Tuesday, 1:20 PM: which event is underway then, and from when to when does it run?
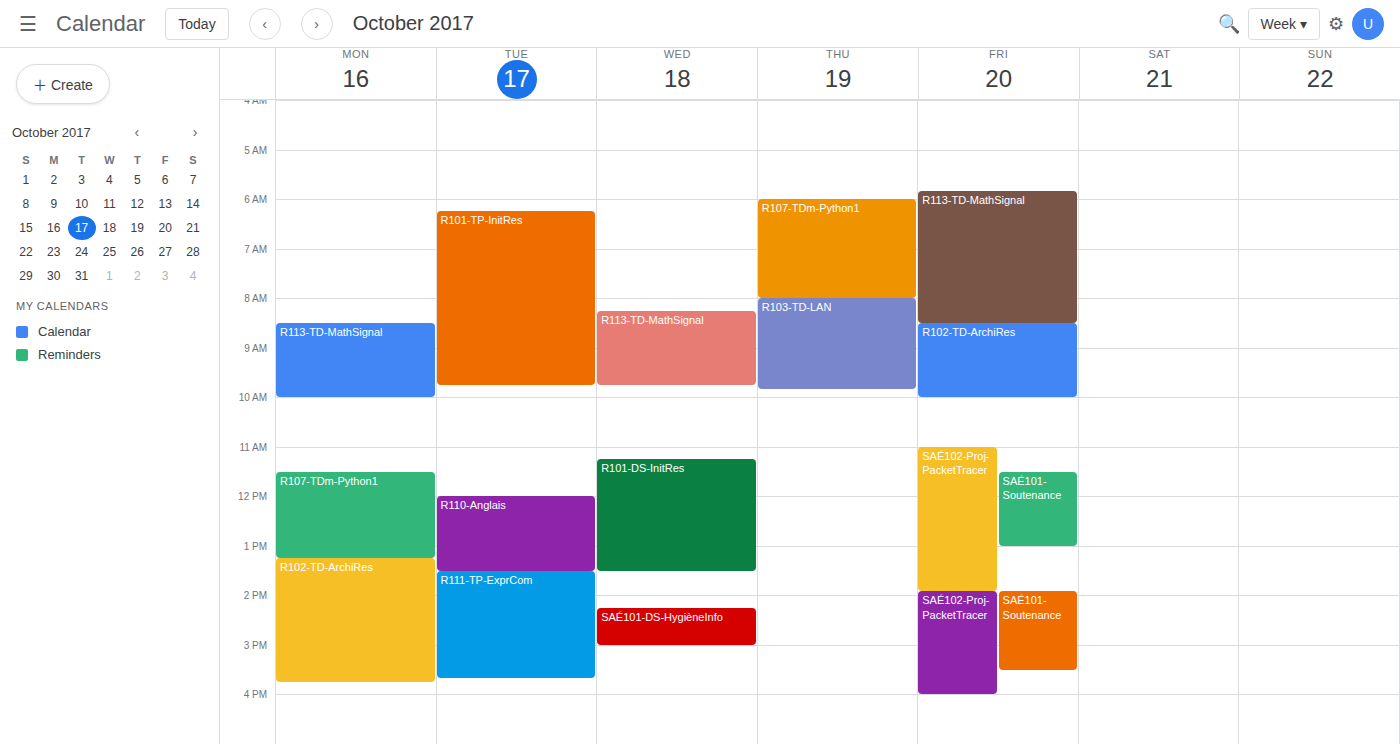
"R110-Anglais", 12:00 PM to 1:30 PM